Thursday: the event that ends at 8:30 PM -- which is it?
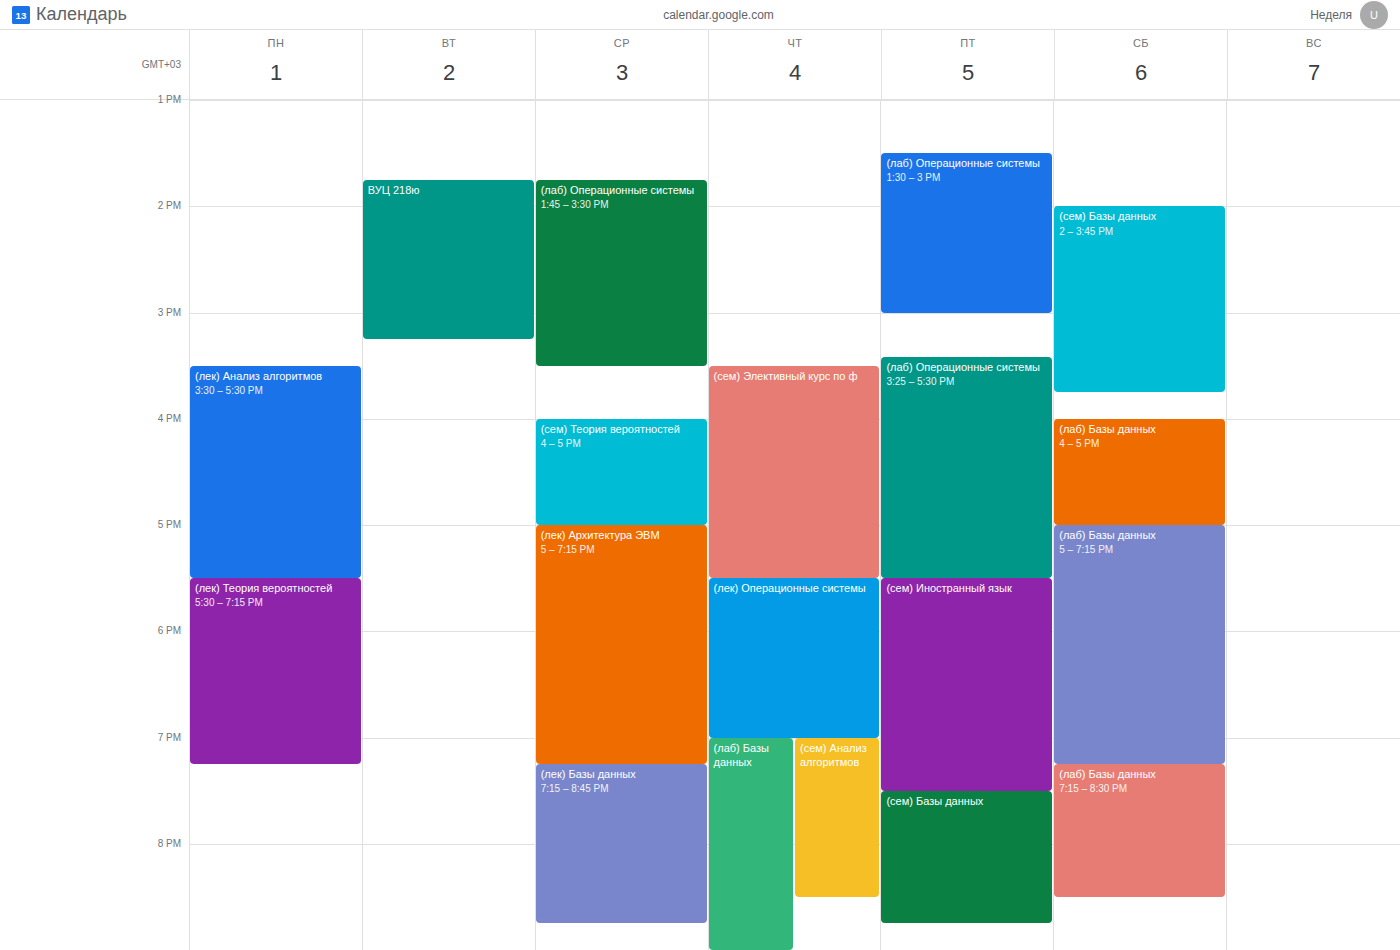
"(сем) Анализ алгоритмов"